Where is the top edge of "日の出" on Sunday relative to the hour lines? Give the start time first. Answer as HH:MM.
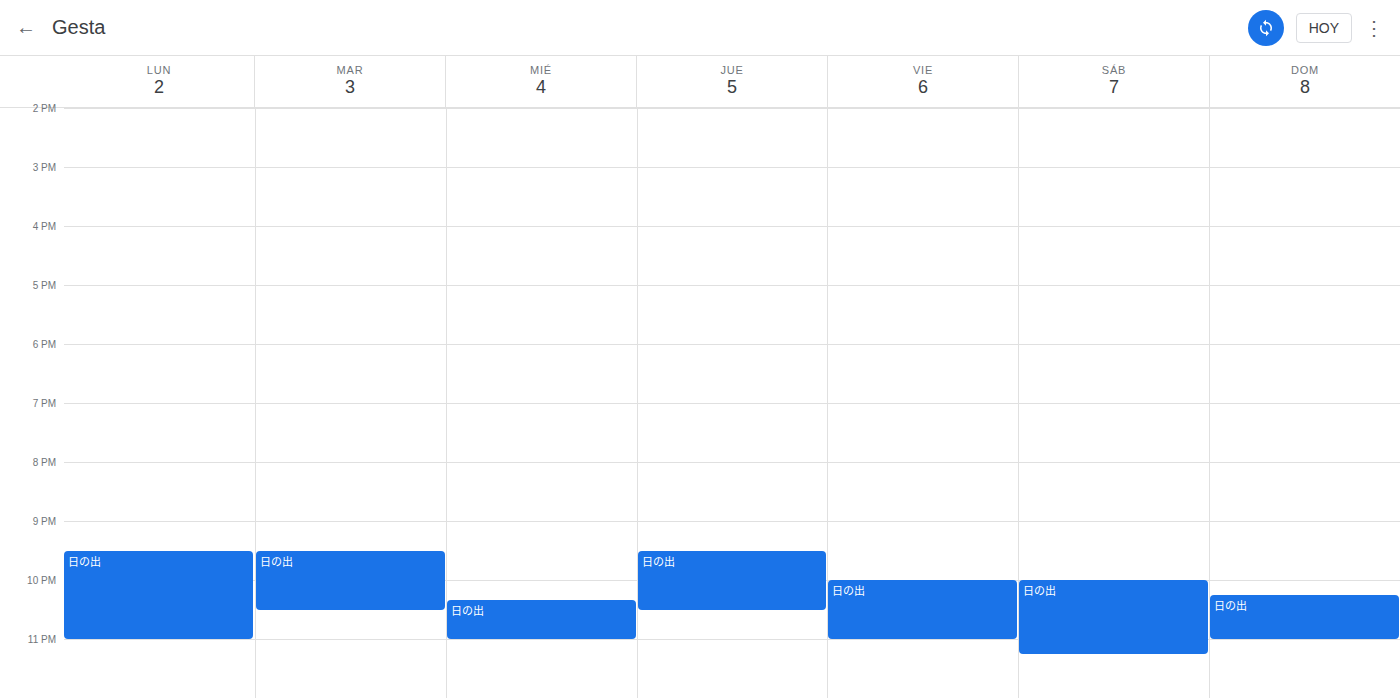
22:15 -- neither: a quarter of the way from the 22:00 line to the 23:00 line.